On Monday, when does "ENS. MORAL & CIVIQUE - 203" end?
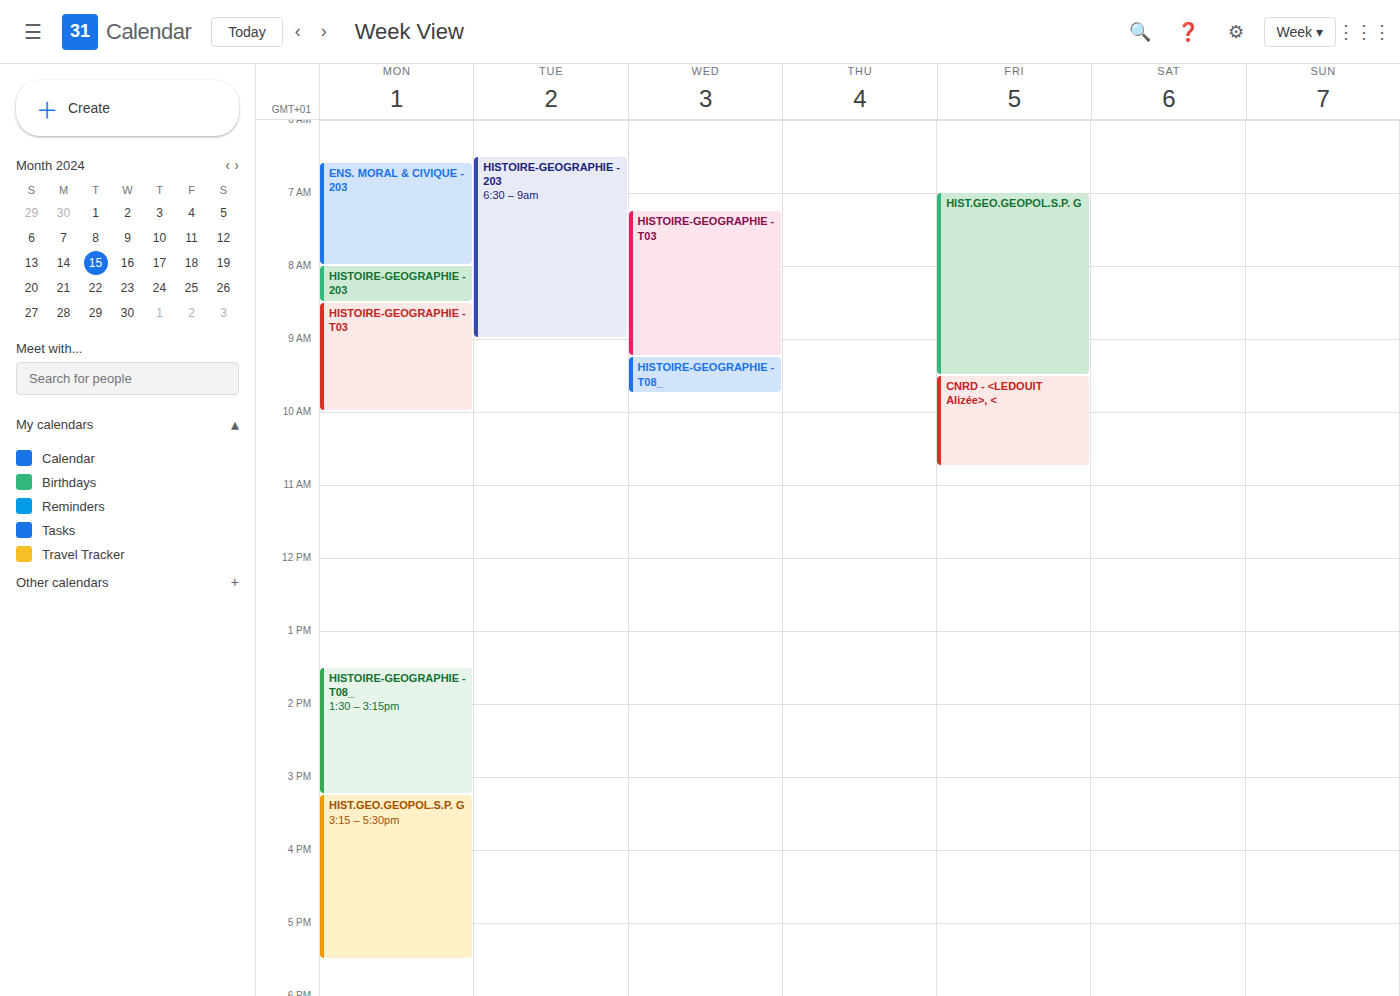
8:00 AM